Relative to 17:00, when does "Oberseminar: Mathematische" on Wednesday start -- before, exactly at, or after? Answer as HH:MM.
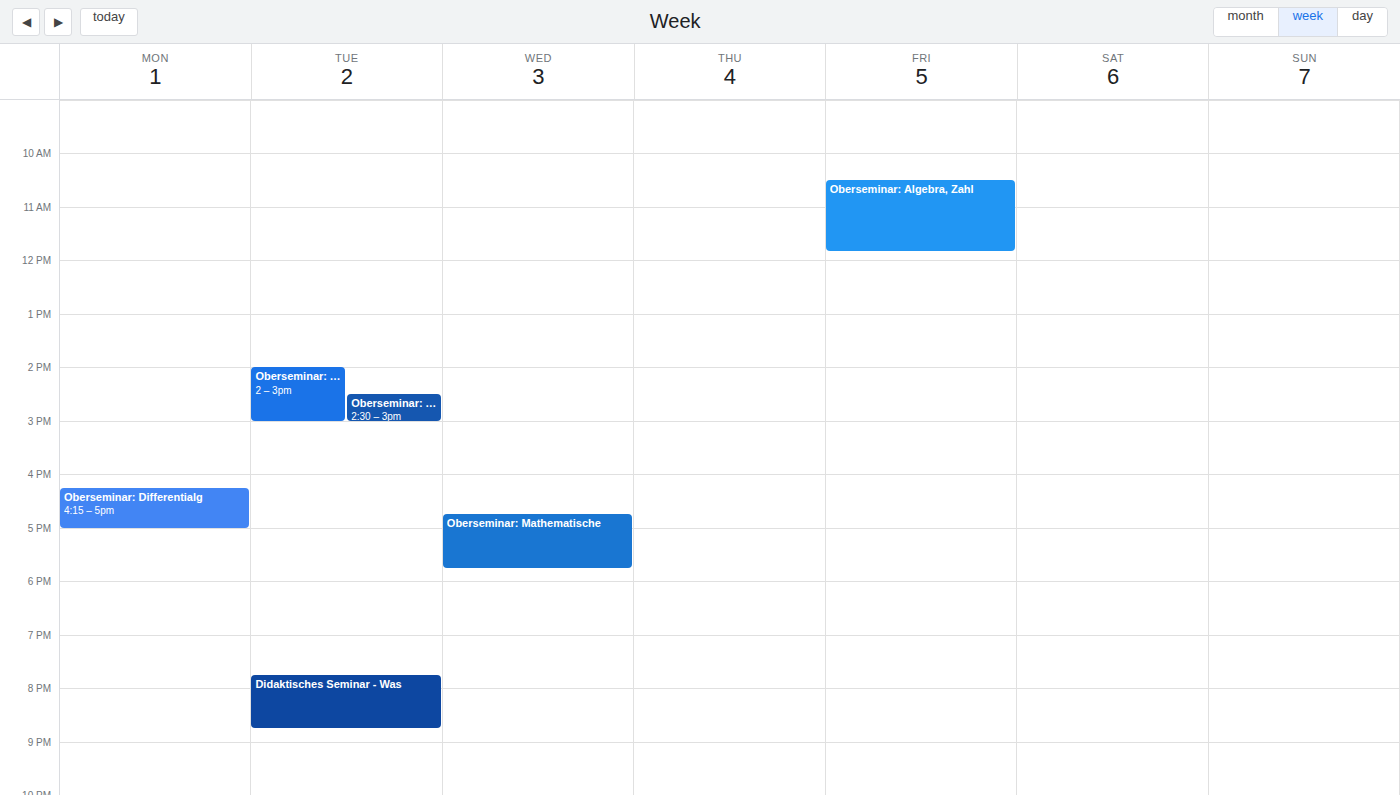
16:45 -- before 17:00, 15 minutes above the 17:00 line.